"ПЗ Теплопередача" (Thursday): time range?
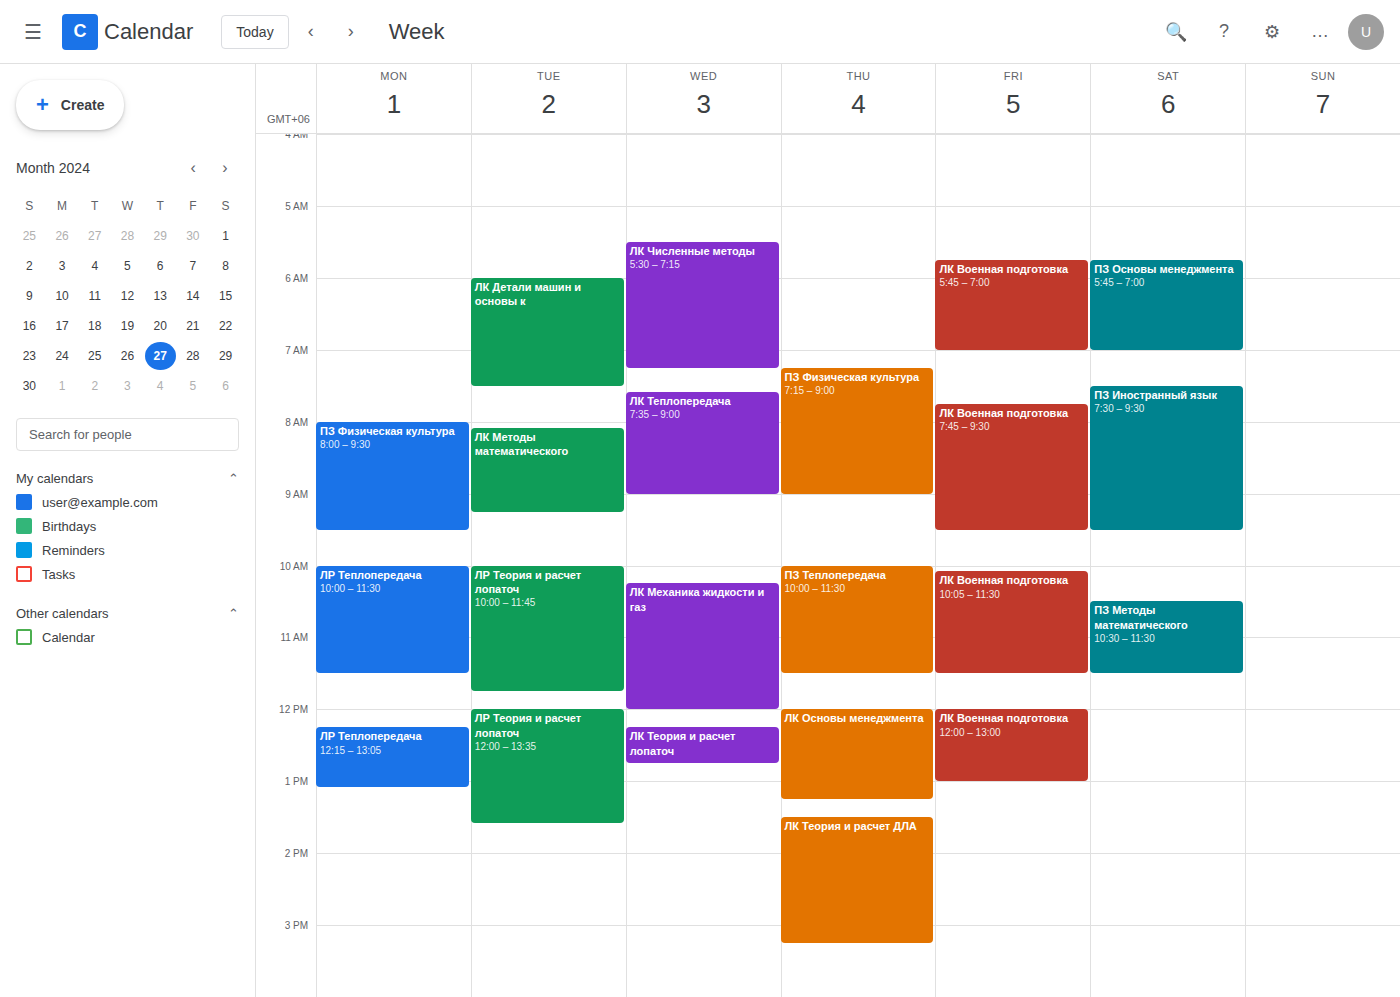
10:00 AM to 11:30 AM